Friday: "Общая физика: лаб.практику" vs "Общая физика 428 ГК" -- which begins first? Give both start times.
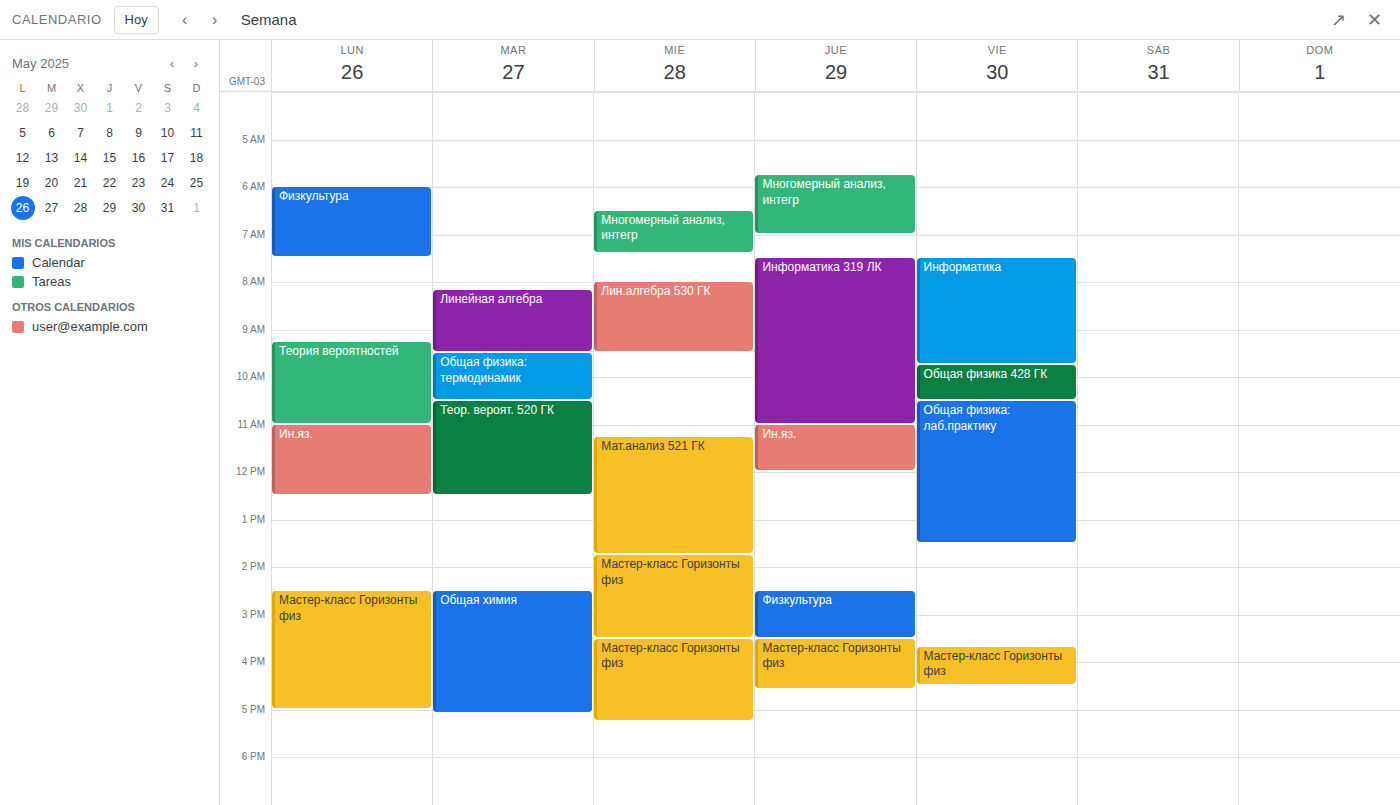
"Общая физика 428 ГК" 9:45 AM; "Общая физика: лаб.практику" 10:30 AM.